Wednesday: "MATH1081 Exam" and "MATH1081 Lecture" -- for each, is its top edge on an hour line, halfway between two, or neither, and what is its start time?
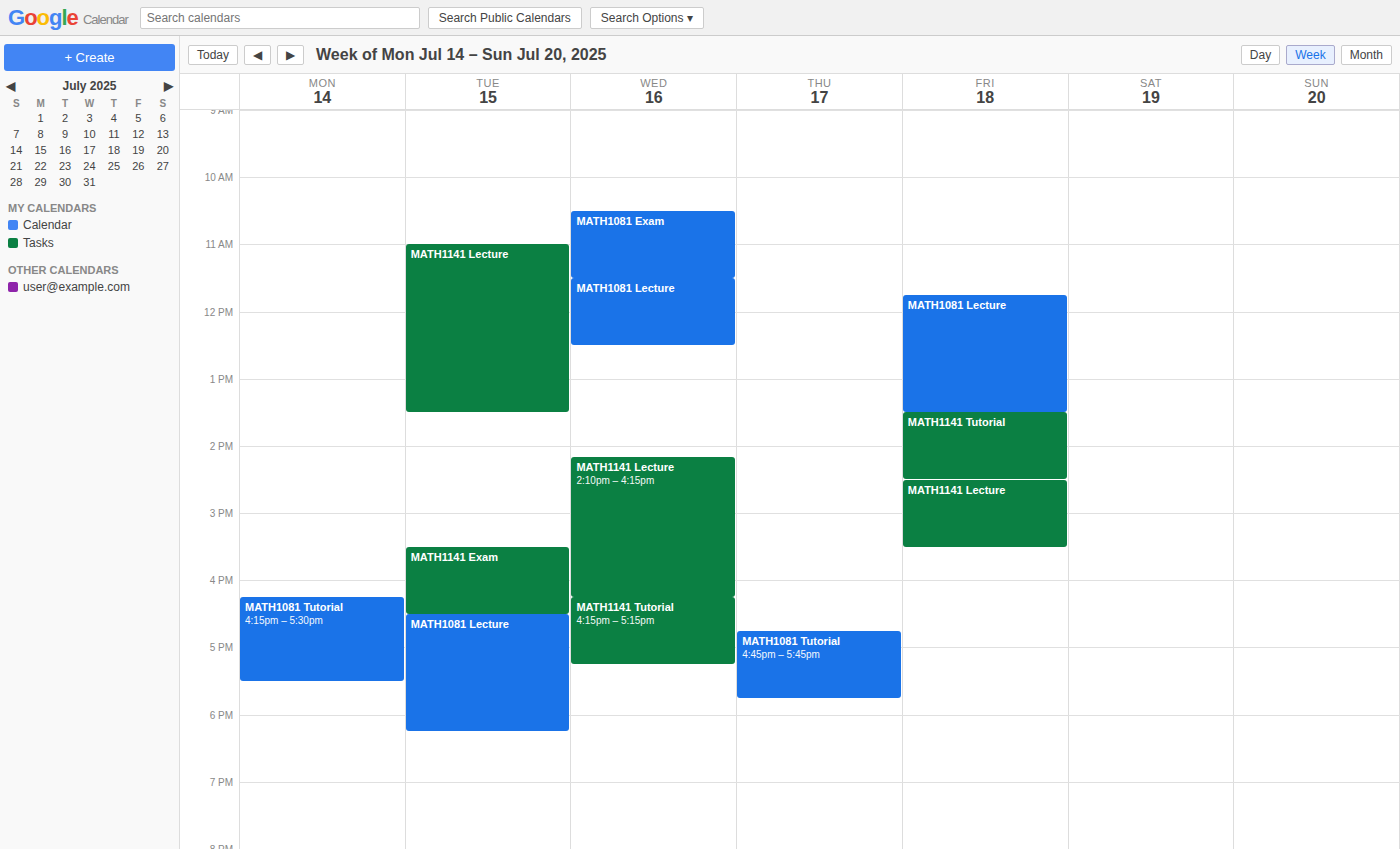
"MATH1081 Exam": 10:30 AM, halfway between the 10 AM and 11 AM lines. "MATH1081 Lecture": 11:30 AM, halfway between the 11 AM and 12 PM lines.